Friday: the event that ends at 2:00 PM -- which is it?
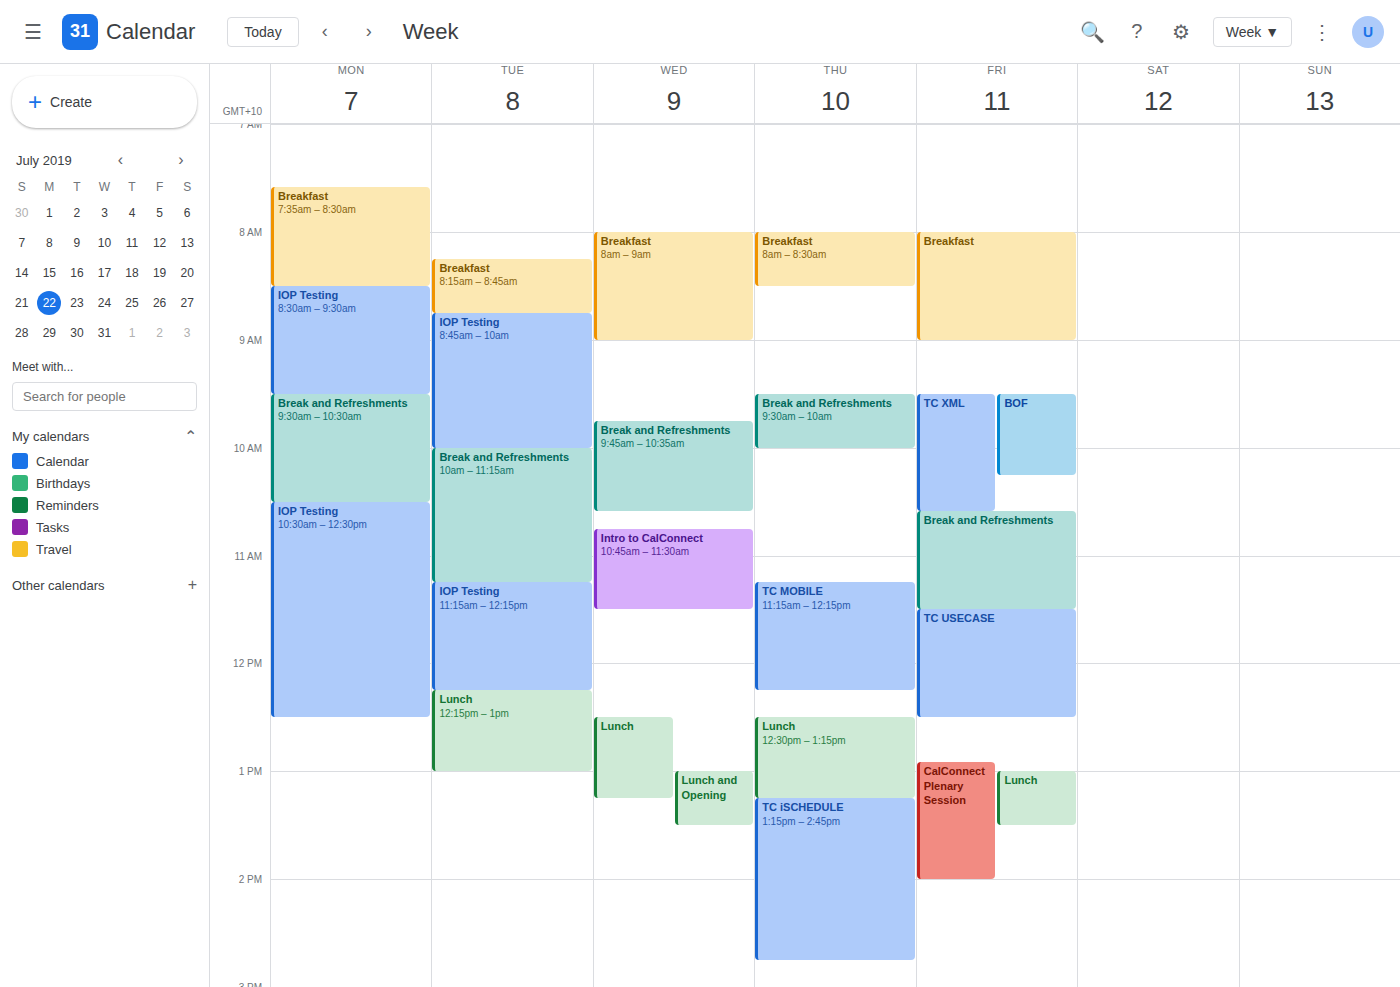
"CalConnect Plenary Session"